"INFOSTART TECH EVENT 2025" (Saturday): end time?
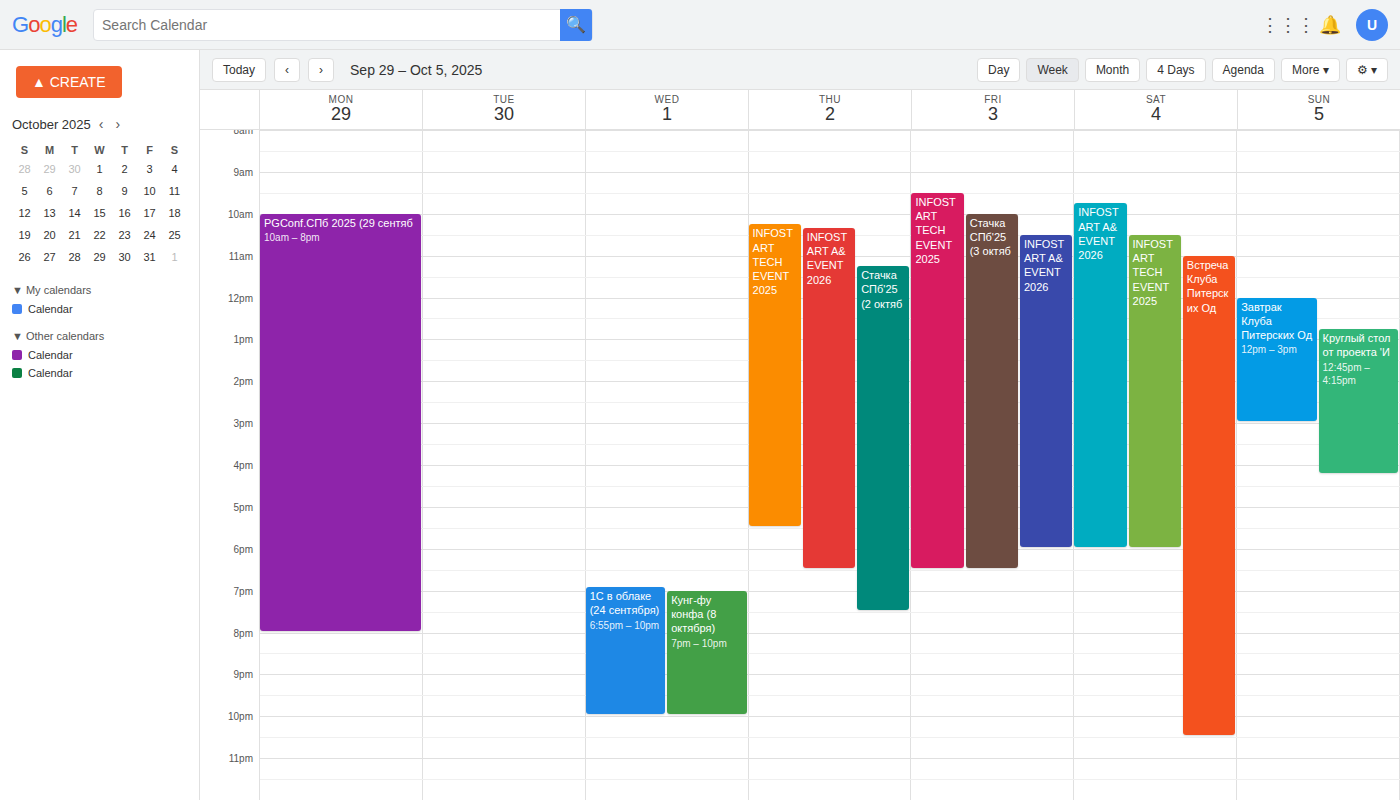
6:00 PM